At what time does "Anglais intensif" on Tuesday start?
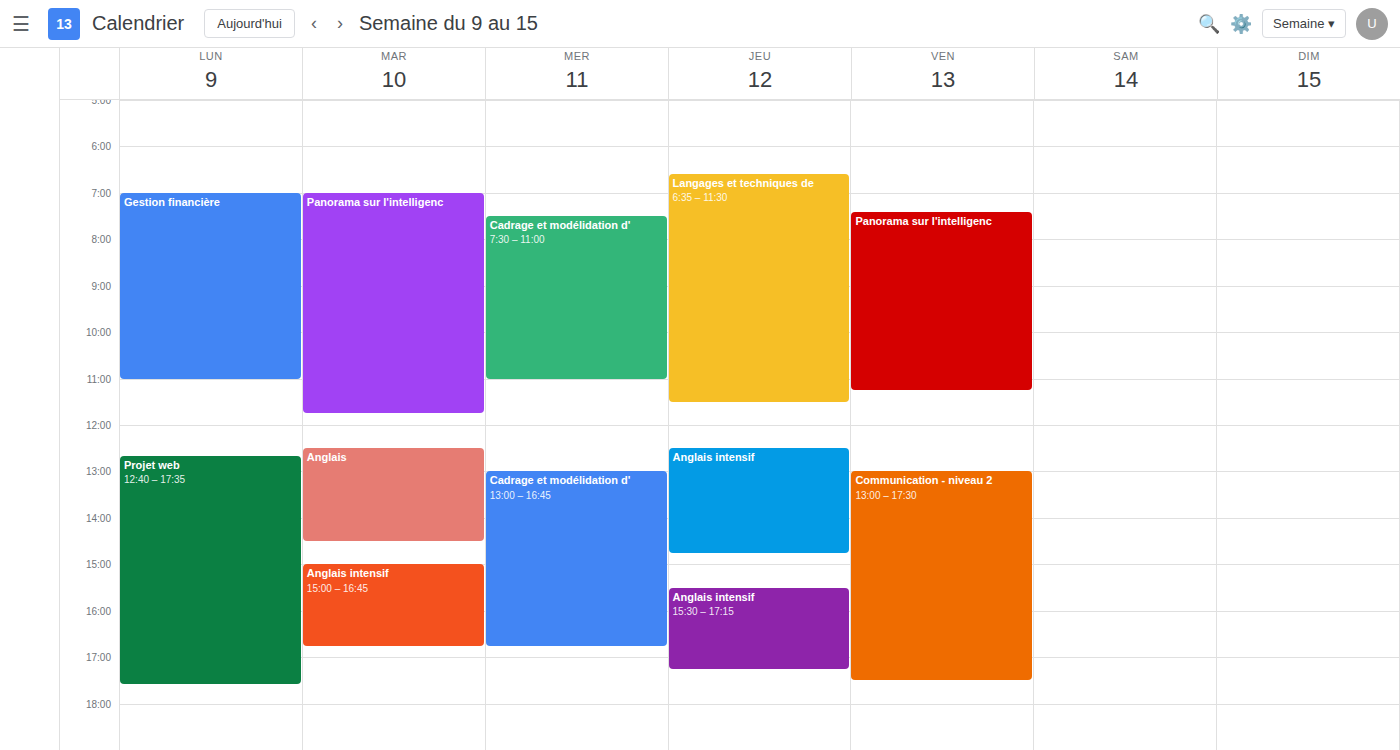
3:00 PM